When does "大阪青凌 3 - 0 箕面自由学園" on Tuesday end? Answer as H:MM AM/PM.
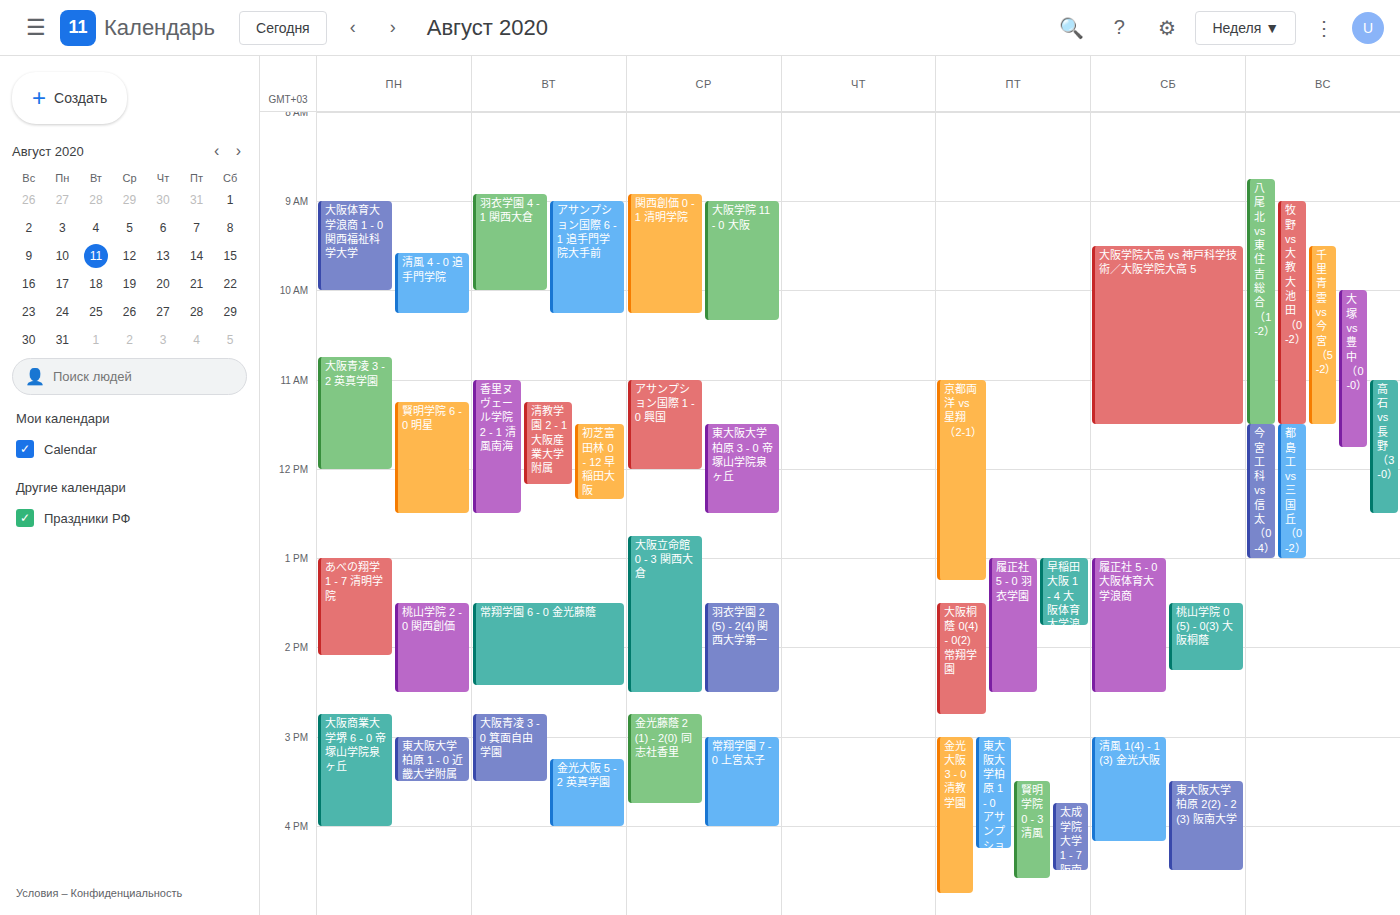
3:30 PM